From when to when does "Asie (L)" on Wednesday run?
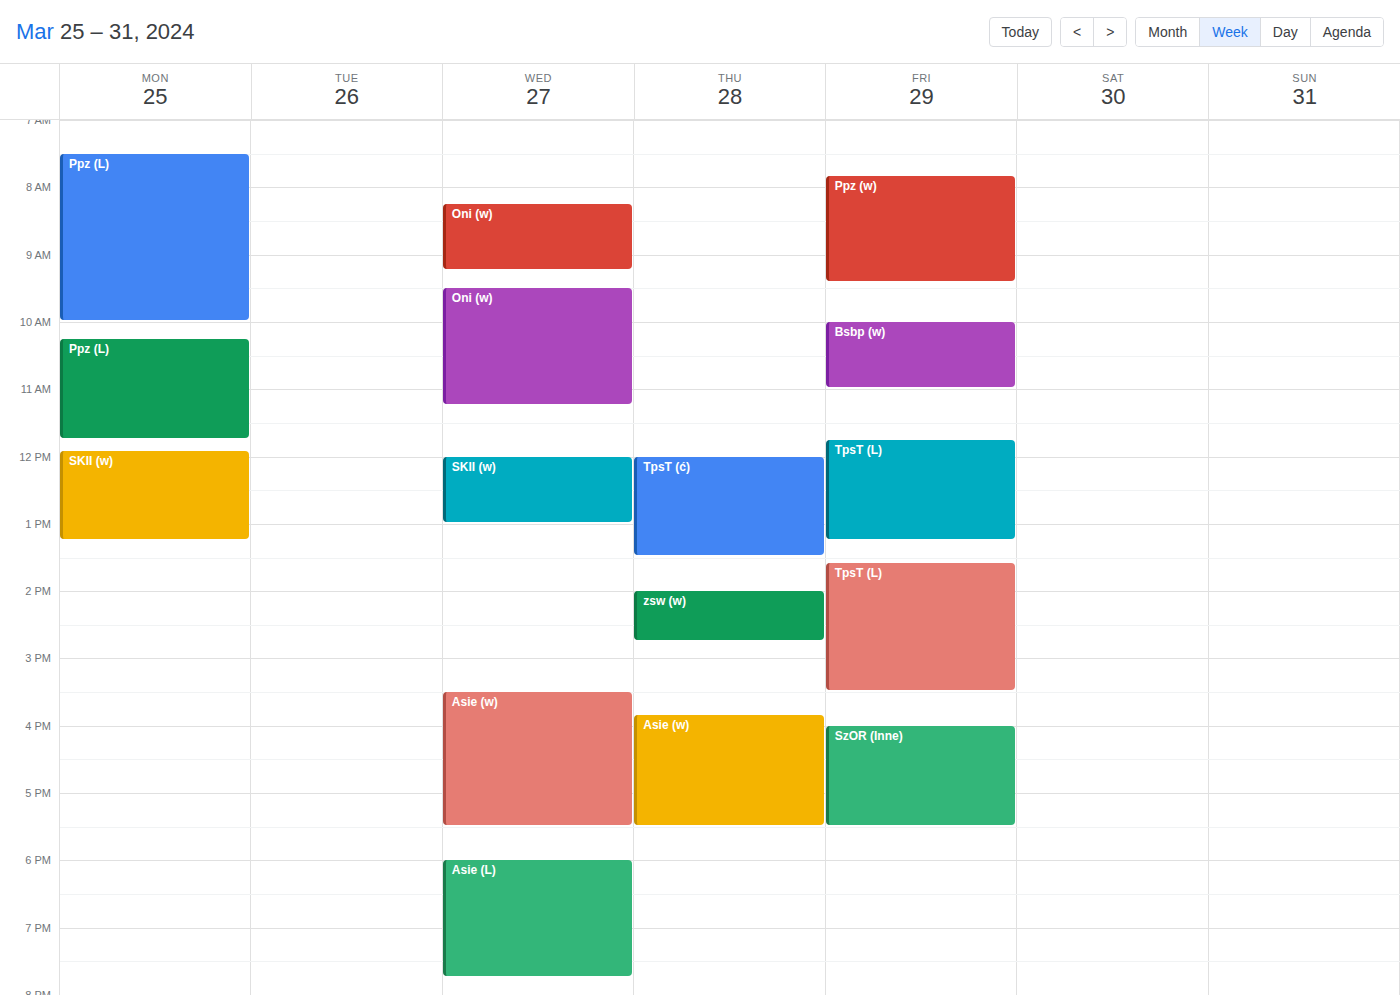
6:00 PM to 7:45 PM